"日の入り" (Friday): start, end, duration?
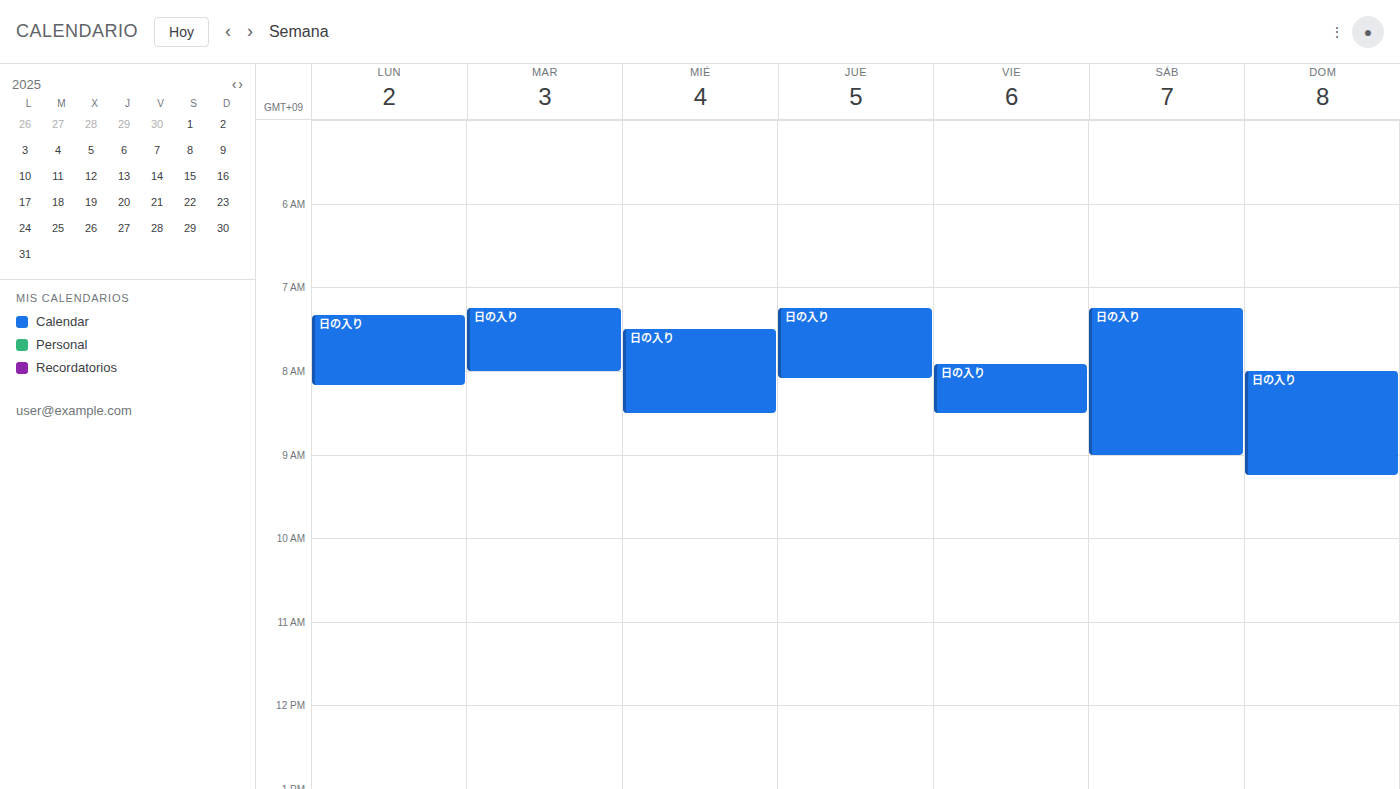
7:55 AM to 8:30 AM, 35 minutes